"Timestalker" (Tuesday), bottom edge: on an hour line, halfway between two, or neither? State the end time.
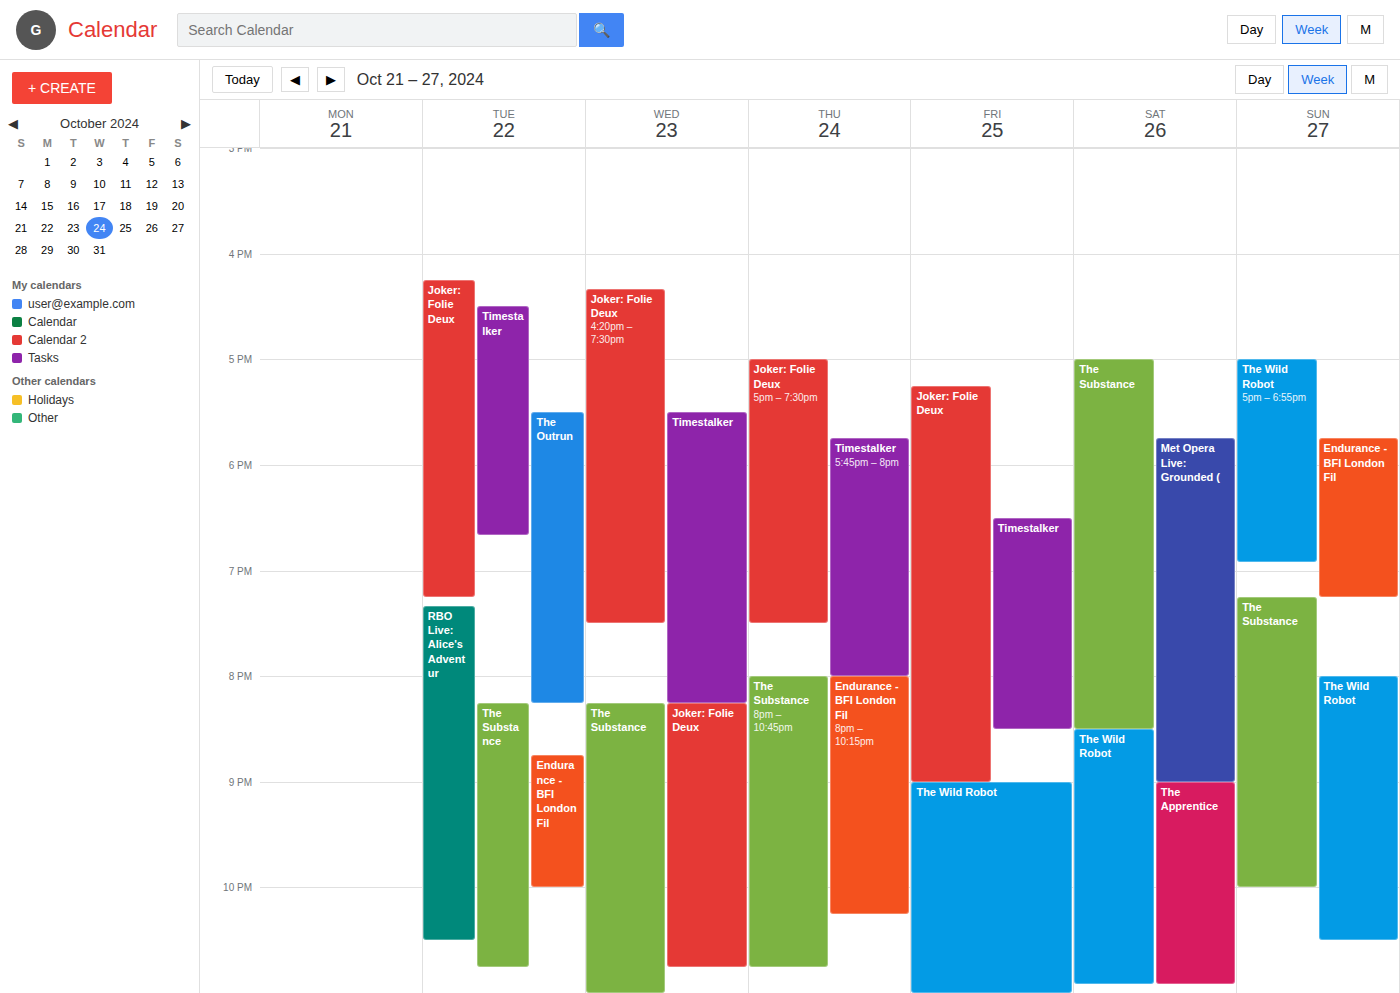
6:40 PM -- neither: 40 minutes below the 6 PM line and 20 minutes above the 7 PM line.